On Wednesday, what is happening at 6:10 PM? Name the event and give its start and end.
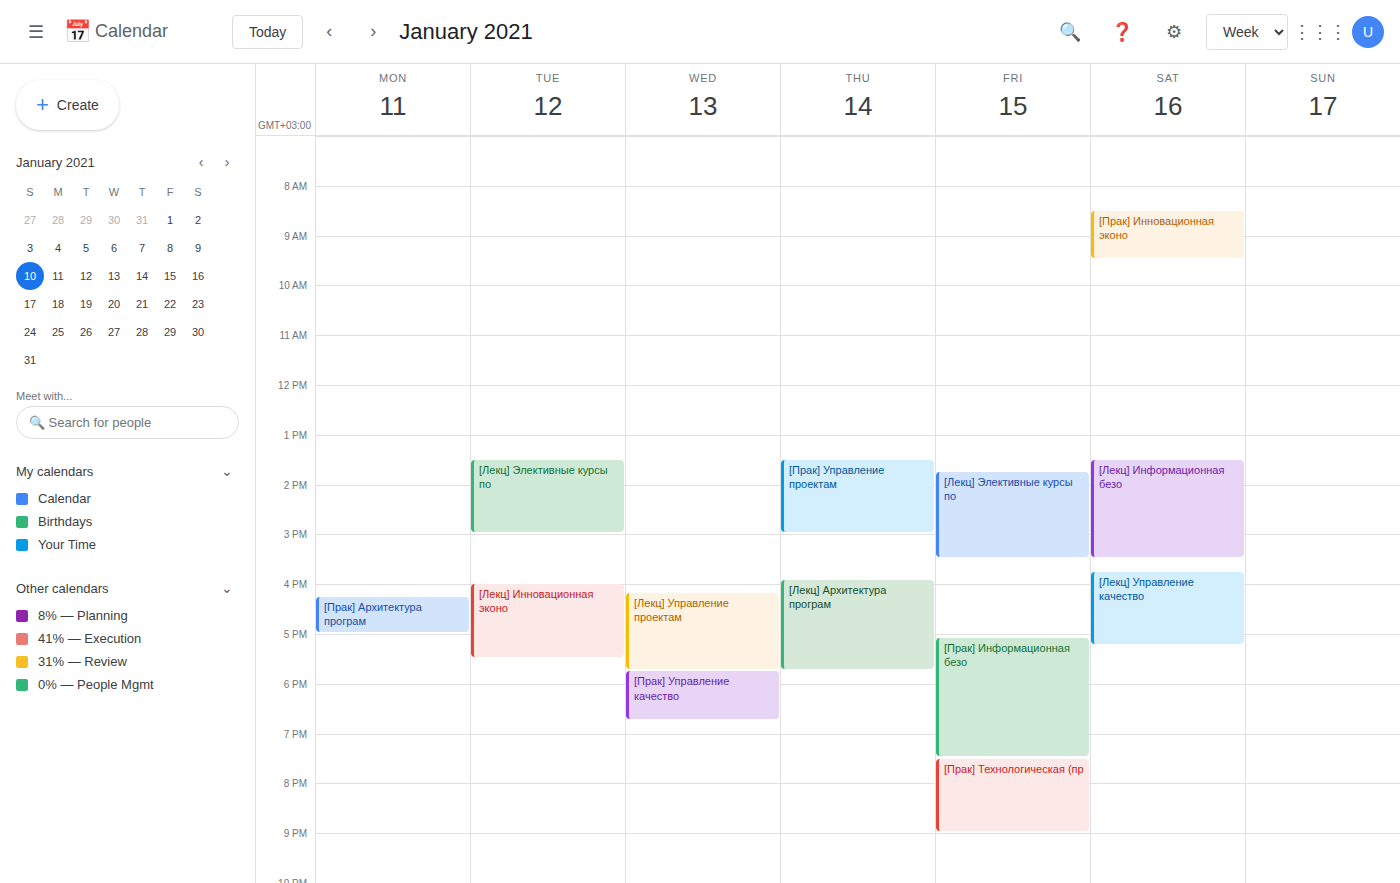
"[Прак] Управление качество", 5:45 PM to 6:45 PM